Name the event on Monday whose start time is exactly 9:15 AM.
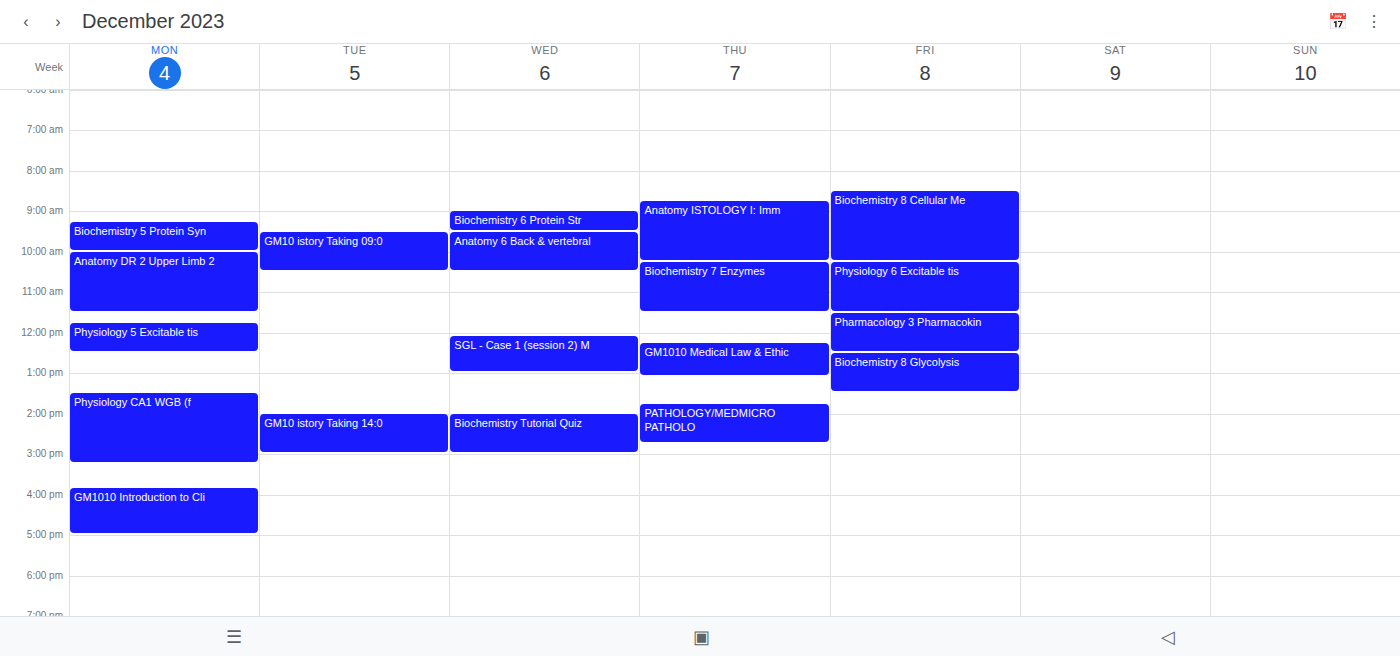
"Biochemistry 5 Protein Syn"